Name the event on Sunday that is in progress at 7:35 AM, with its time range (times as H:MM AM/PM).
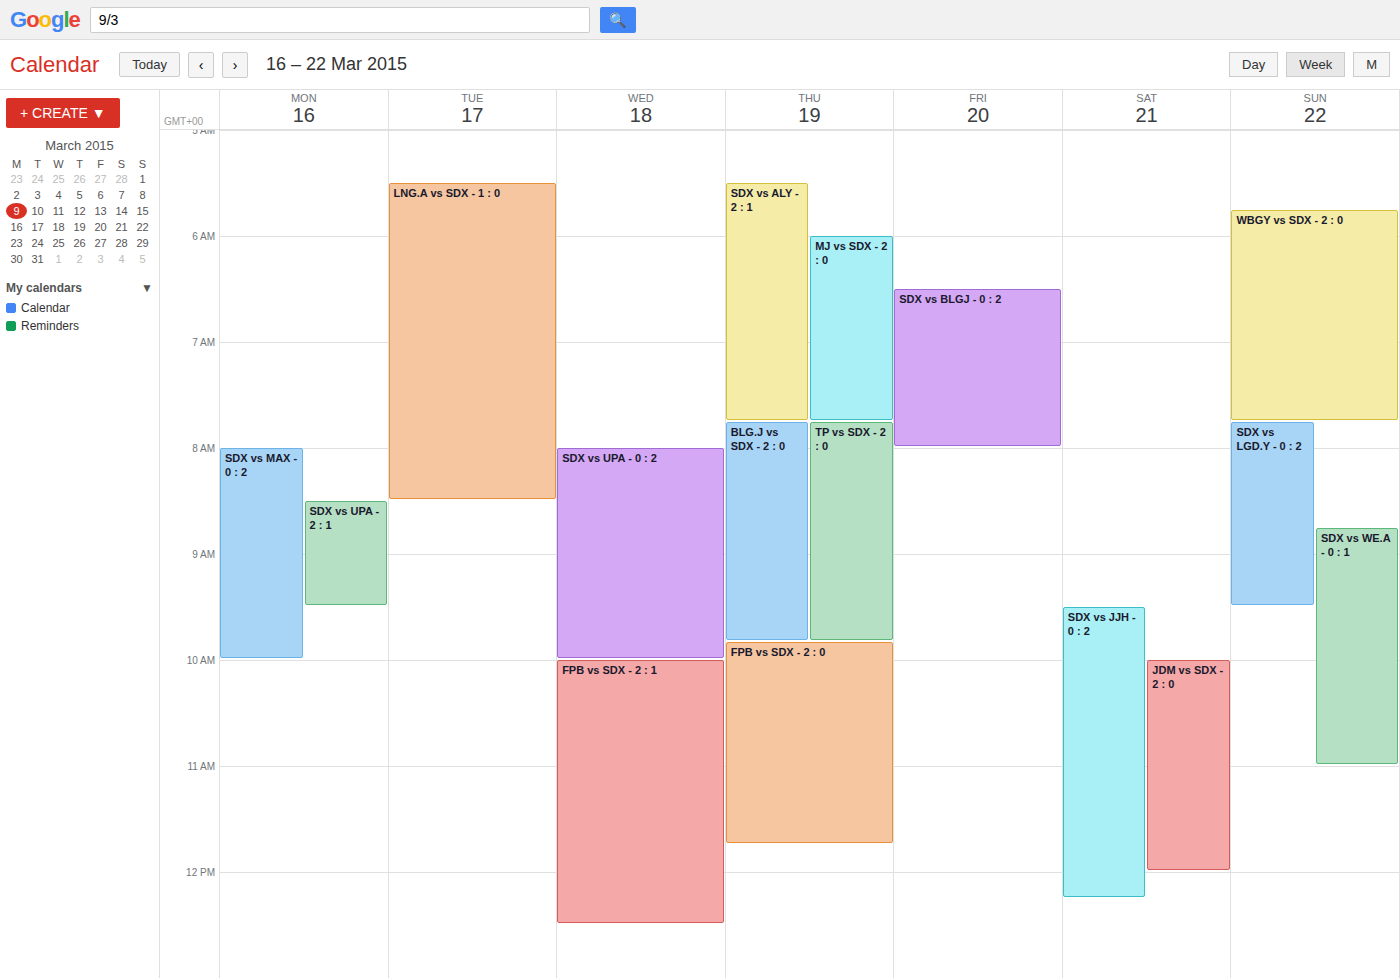
"WBGY vs SDX - 2 : 0", 5:45 AM to 7:45 AM